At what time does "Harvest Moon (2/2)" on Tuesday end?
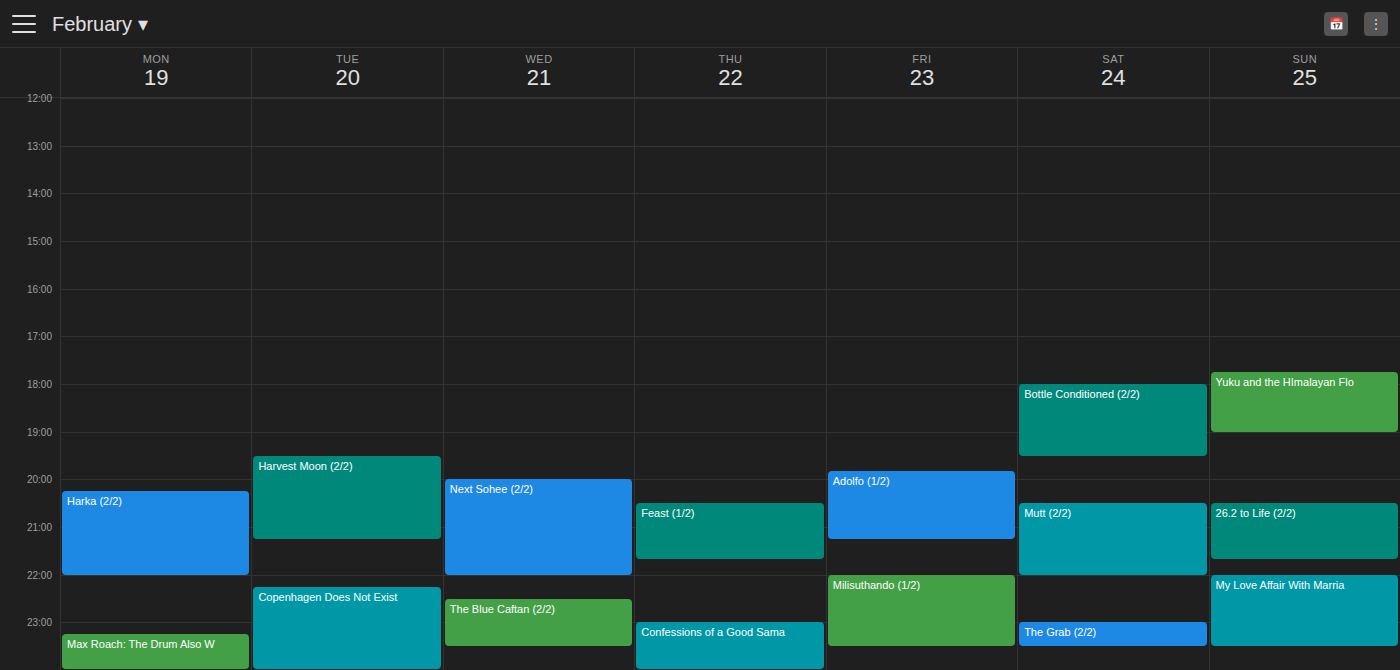
9:15 PM